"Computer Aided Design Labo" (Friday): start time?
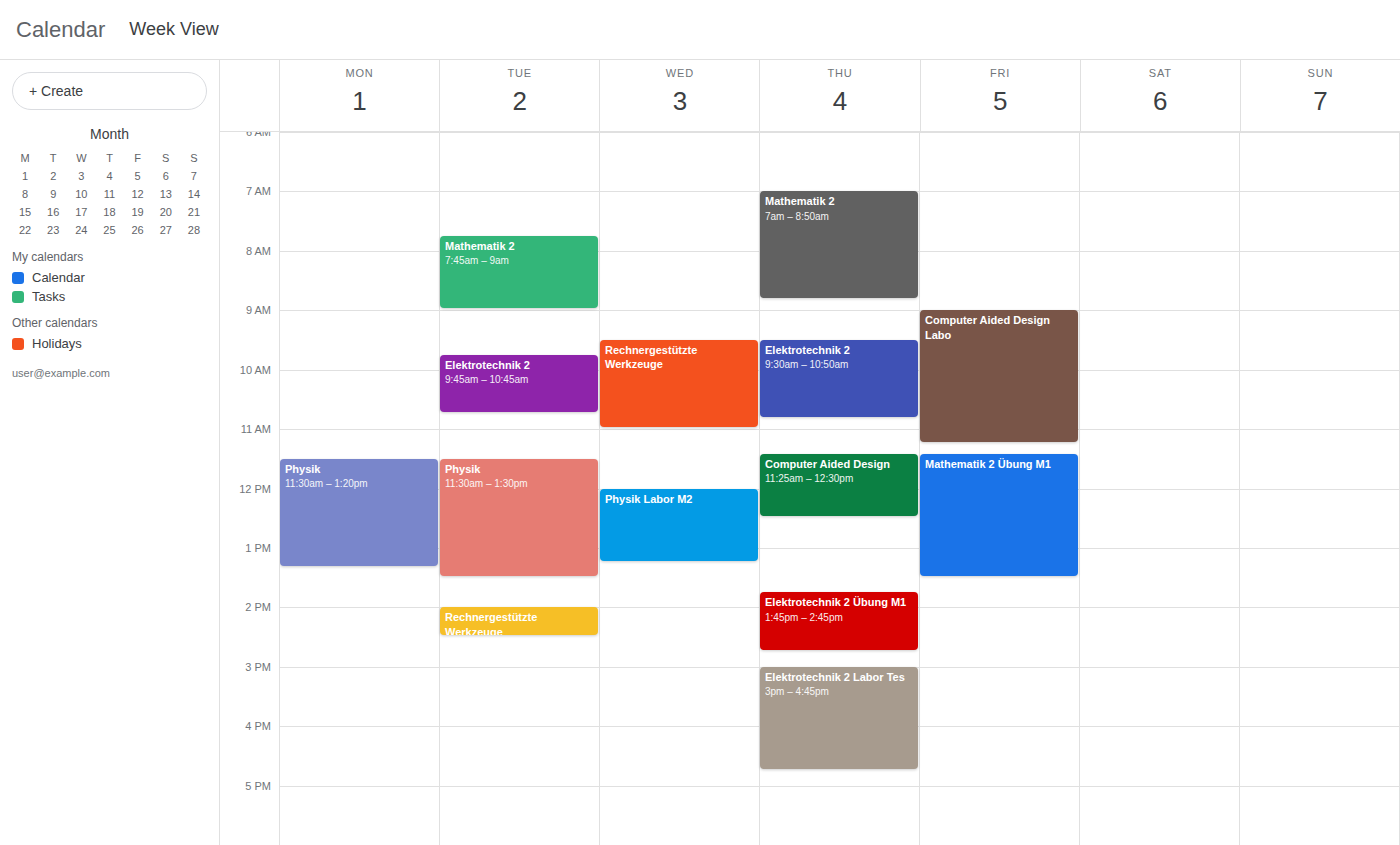
9:00 AM